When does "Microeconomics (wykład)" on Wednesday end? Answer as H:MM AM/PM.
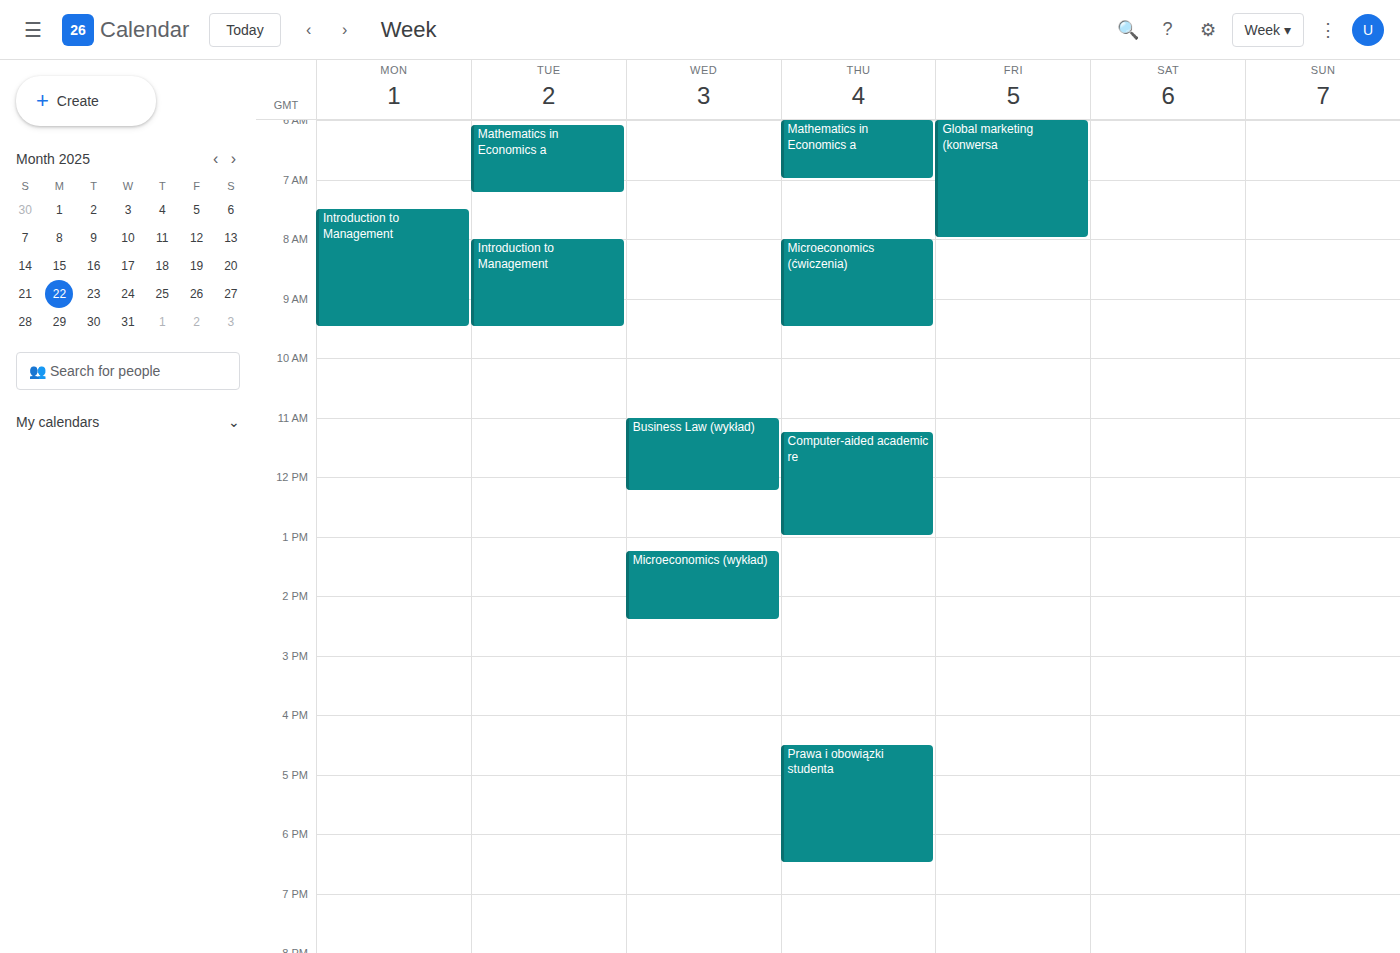
2:25 PM